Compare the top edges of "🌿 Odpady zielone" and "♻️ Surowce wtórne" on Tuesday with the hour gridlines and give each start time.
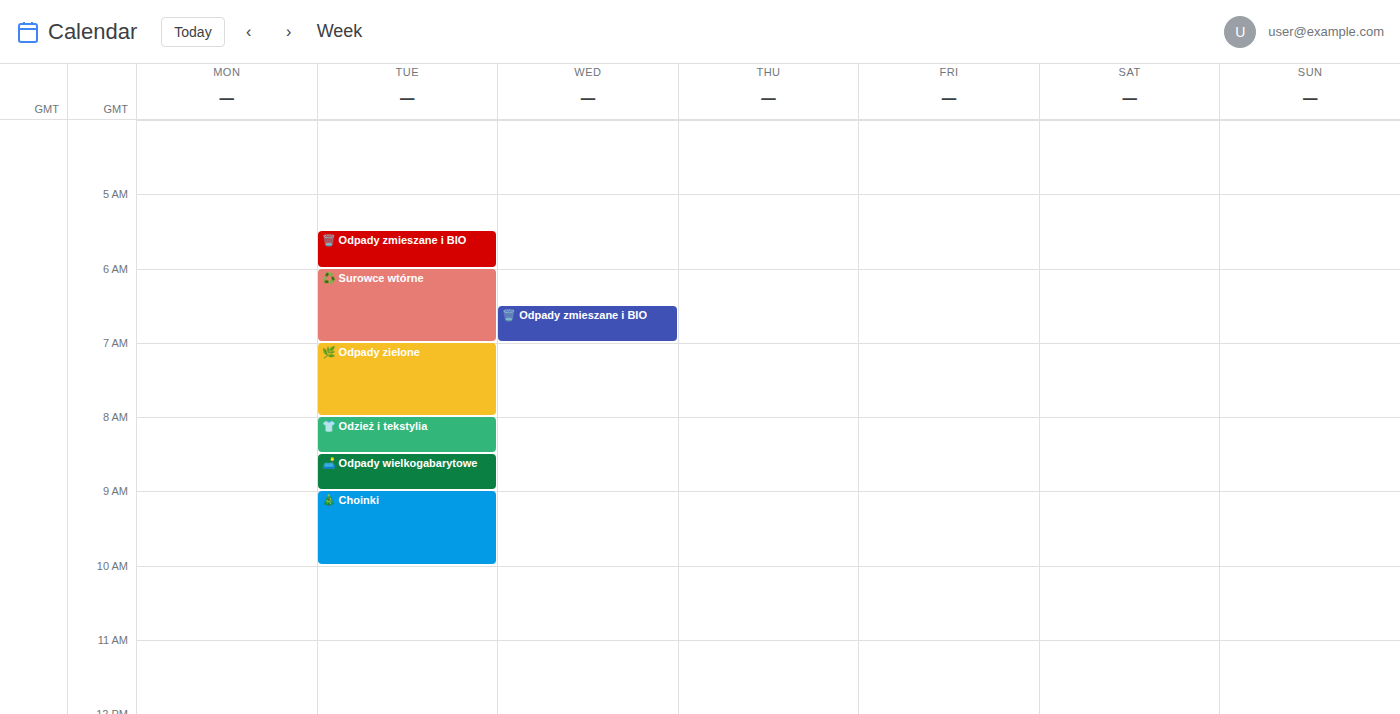
"🌿 Odpady zielone": 7:00 AM, exactly on the 7 AM line. "♻️ Surowce wtórne": 6:00 AM, exactly on the 6 AM line.